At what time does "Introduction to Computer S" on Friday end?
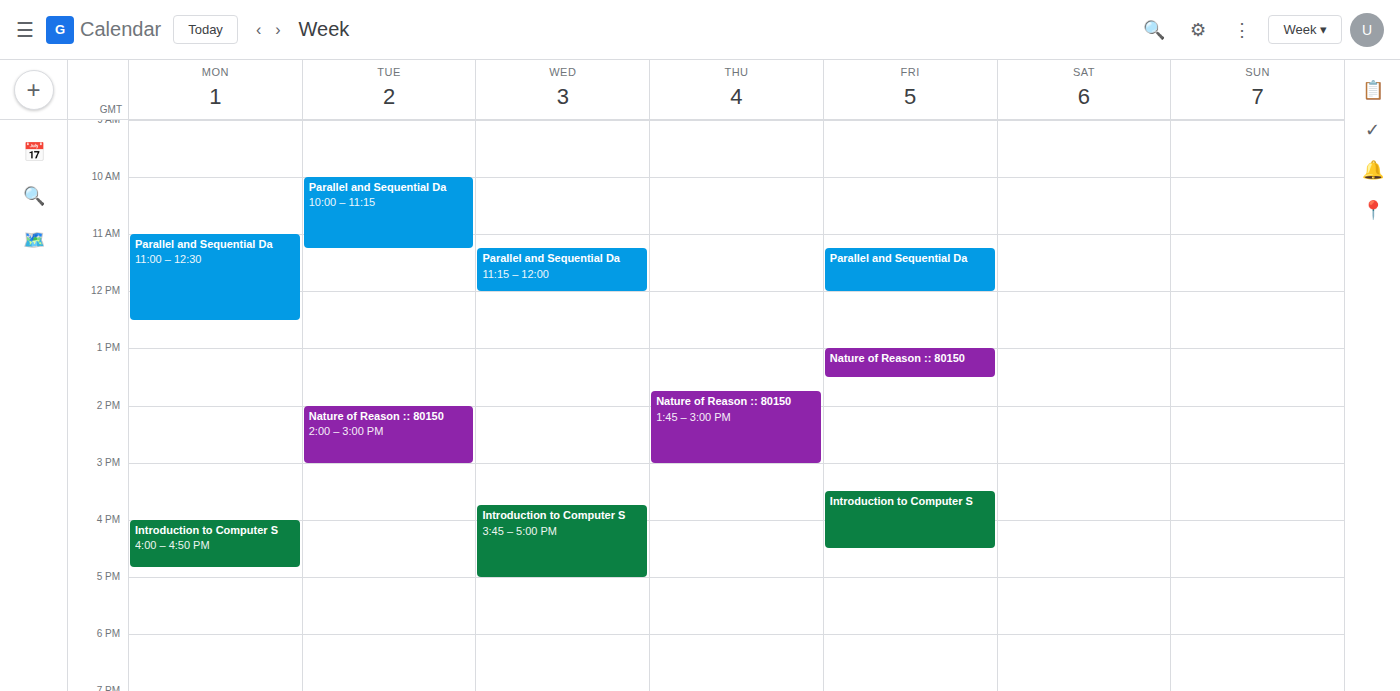
16:30